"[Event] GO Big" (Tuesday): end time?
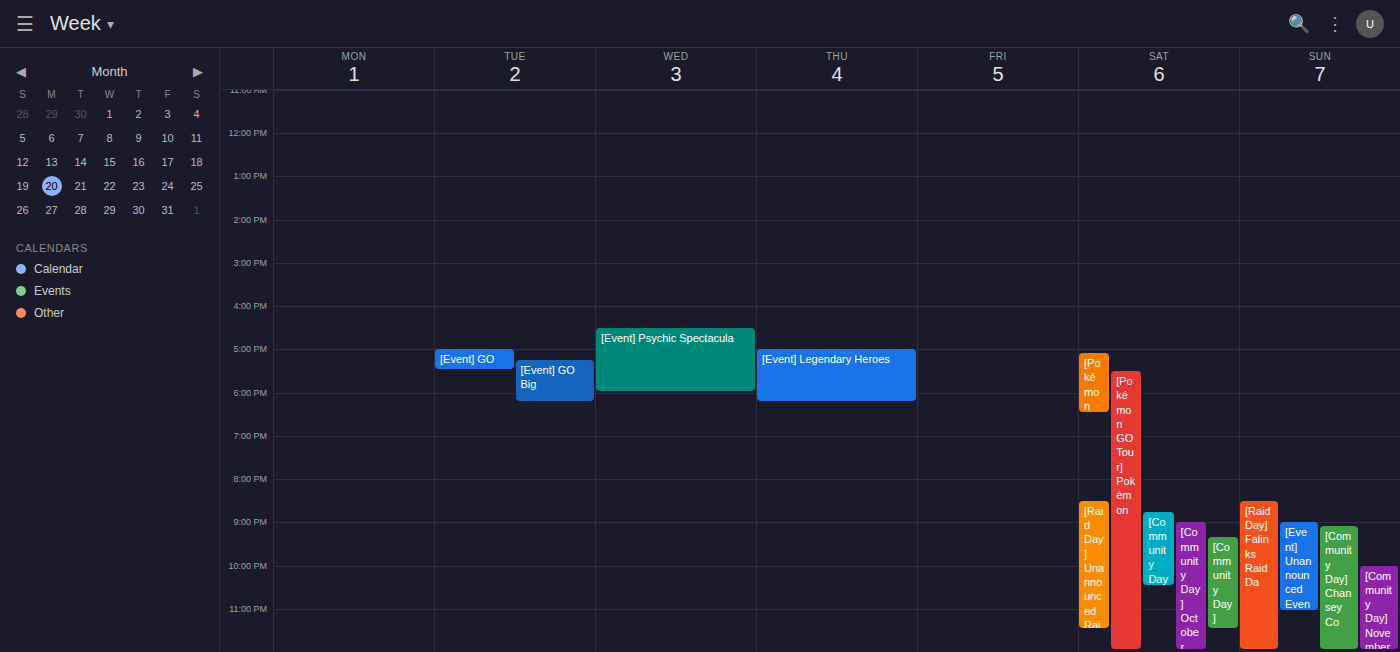
6:15 PM